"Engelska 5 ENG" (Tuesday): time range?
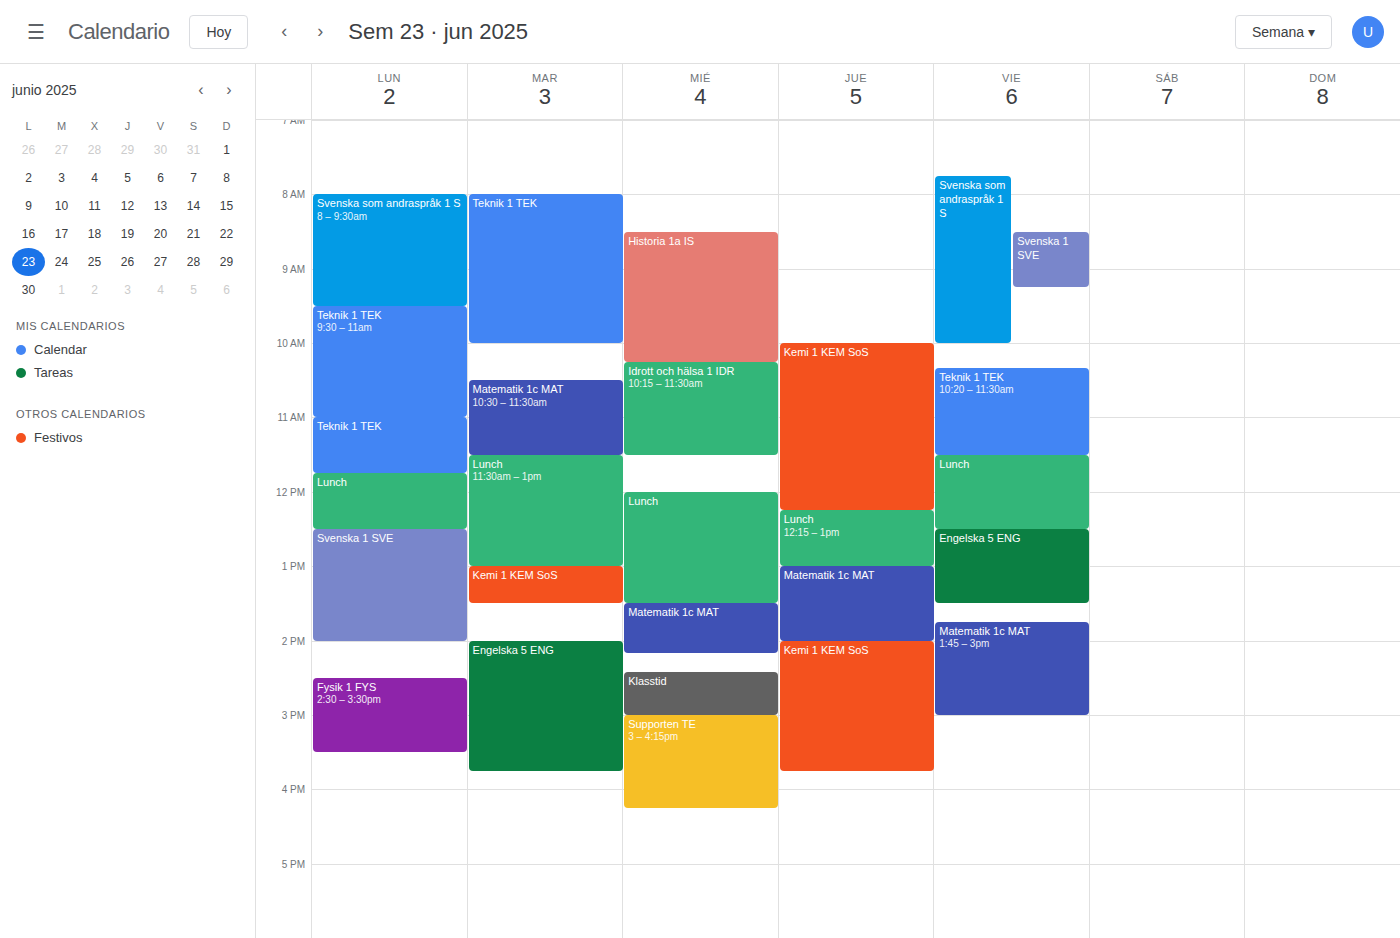
2:00 PM to 3:45 PM